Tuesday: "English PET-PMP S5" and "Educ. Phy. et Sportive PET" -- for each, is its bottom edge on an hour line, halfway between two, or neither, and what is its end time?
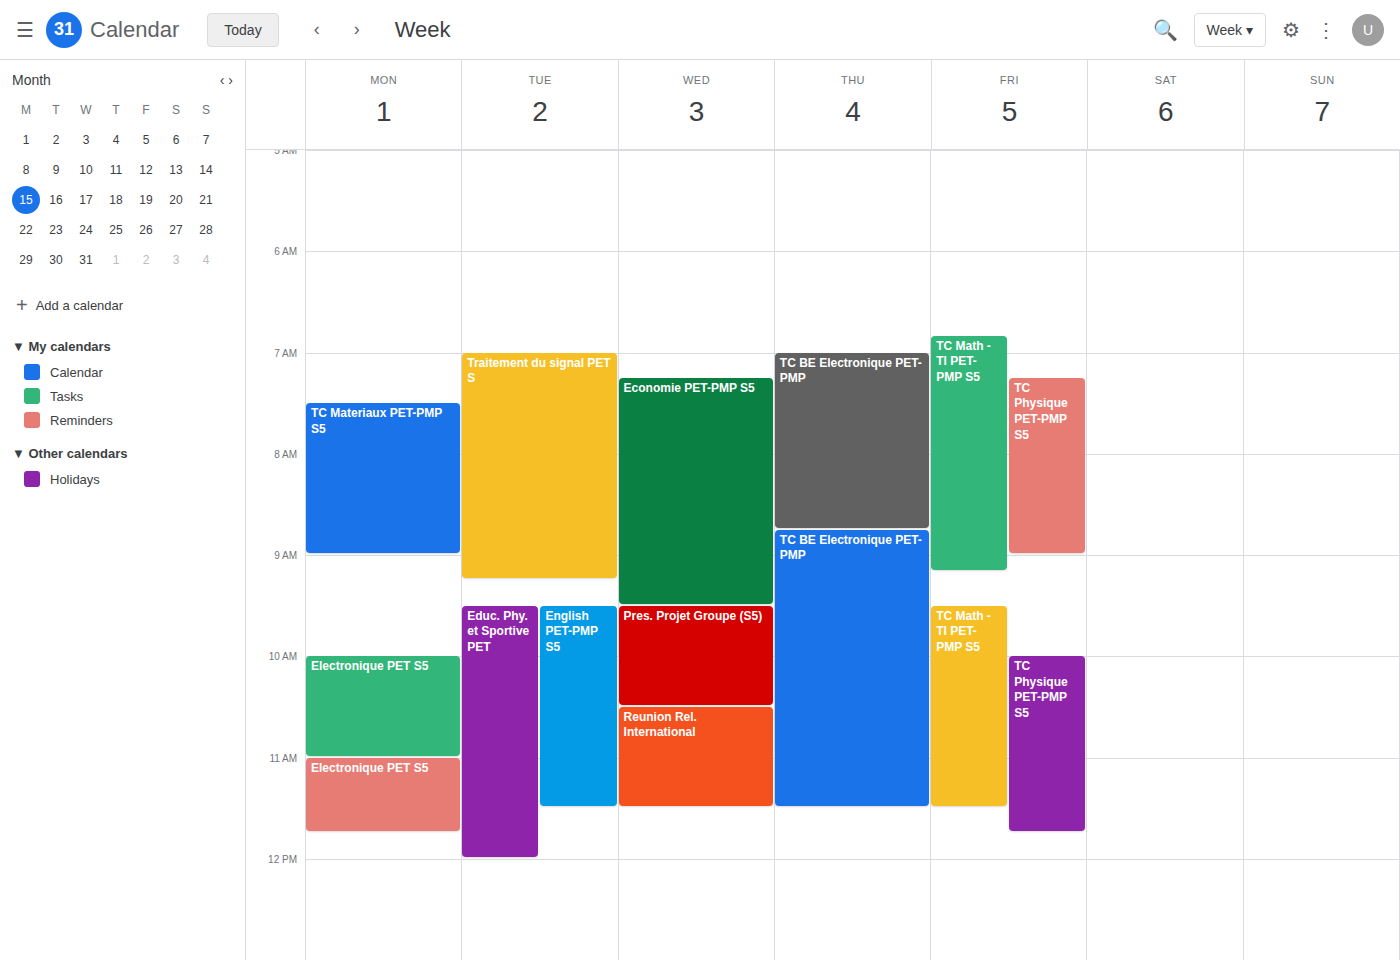
"English PET-PMP S5": 11:30 AM, halfway between the 11 AM and 12 PM lines. "Educ. Phy. et Sportive PET": 12:00 PM, exactly on the 12 PM line.